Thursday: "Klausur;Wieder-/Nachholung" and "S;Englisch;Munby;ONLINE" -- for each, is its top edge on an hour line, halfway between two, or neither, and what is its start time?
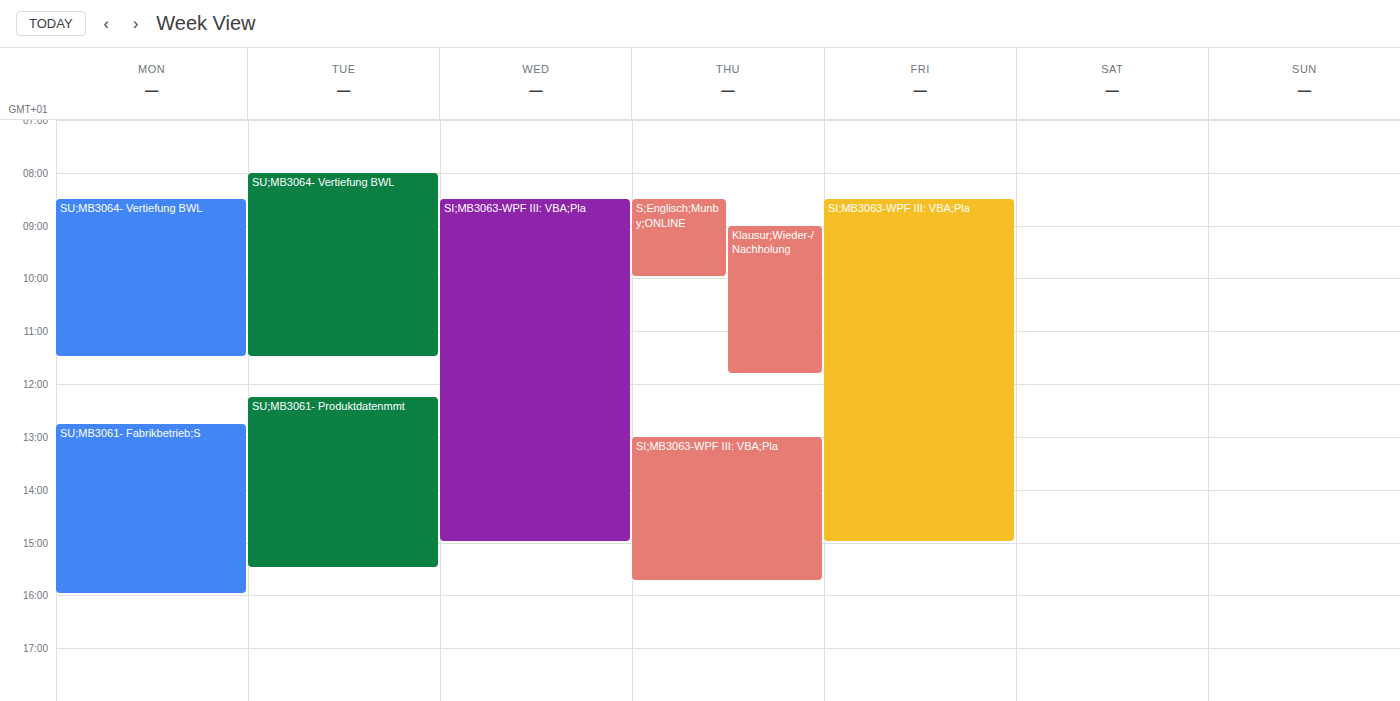
"Klausur;Wieder-/Nachholung": 9:00 AM, exactly on the 9 AM line. "S;Englisch;Munby;ONLINE": 8:30 AM, halfway between the 8 AM and 9 AM lines.